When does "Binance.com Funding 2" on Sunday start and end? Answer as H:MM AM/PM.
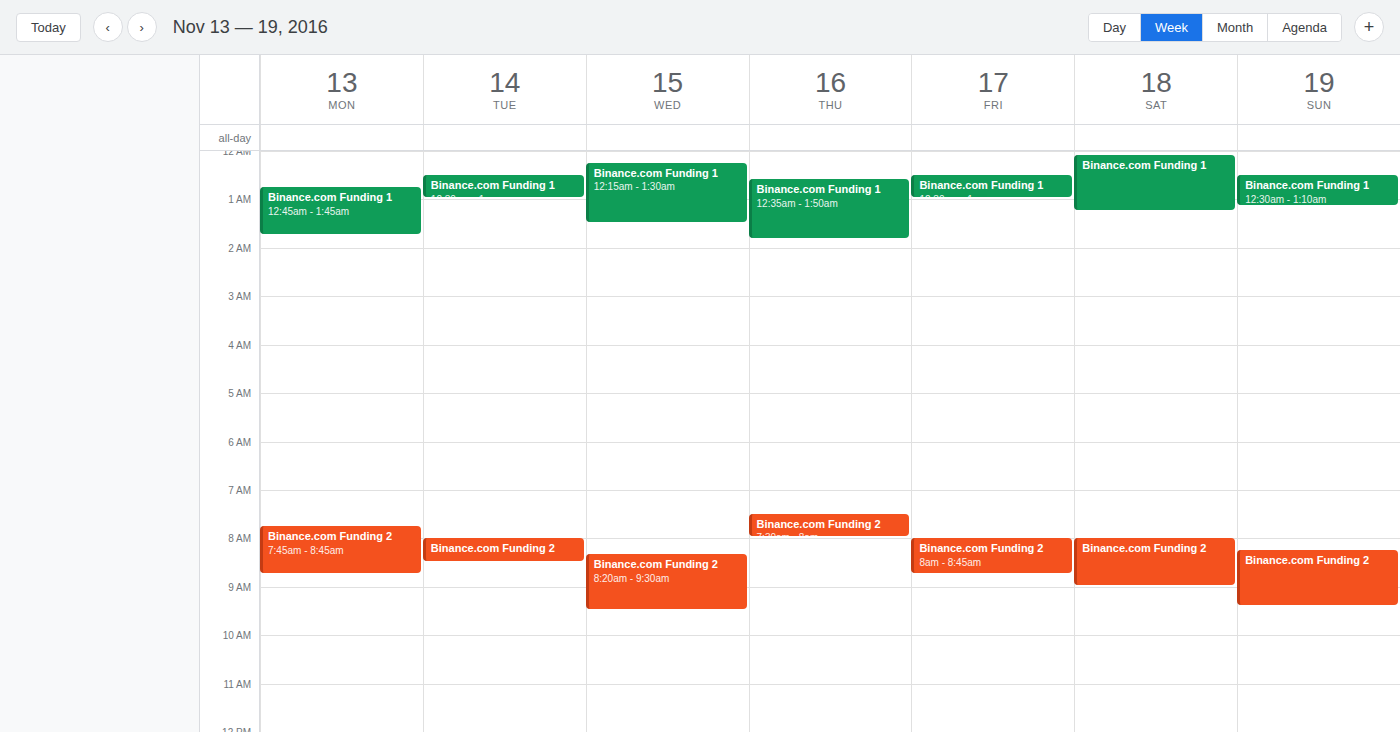
8:15 AM to 9:25 AM